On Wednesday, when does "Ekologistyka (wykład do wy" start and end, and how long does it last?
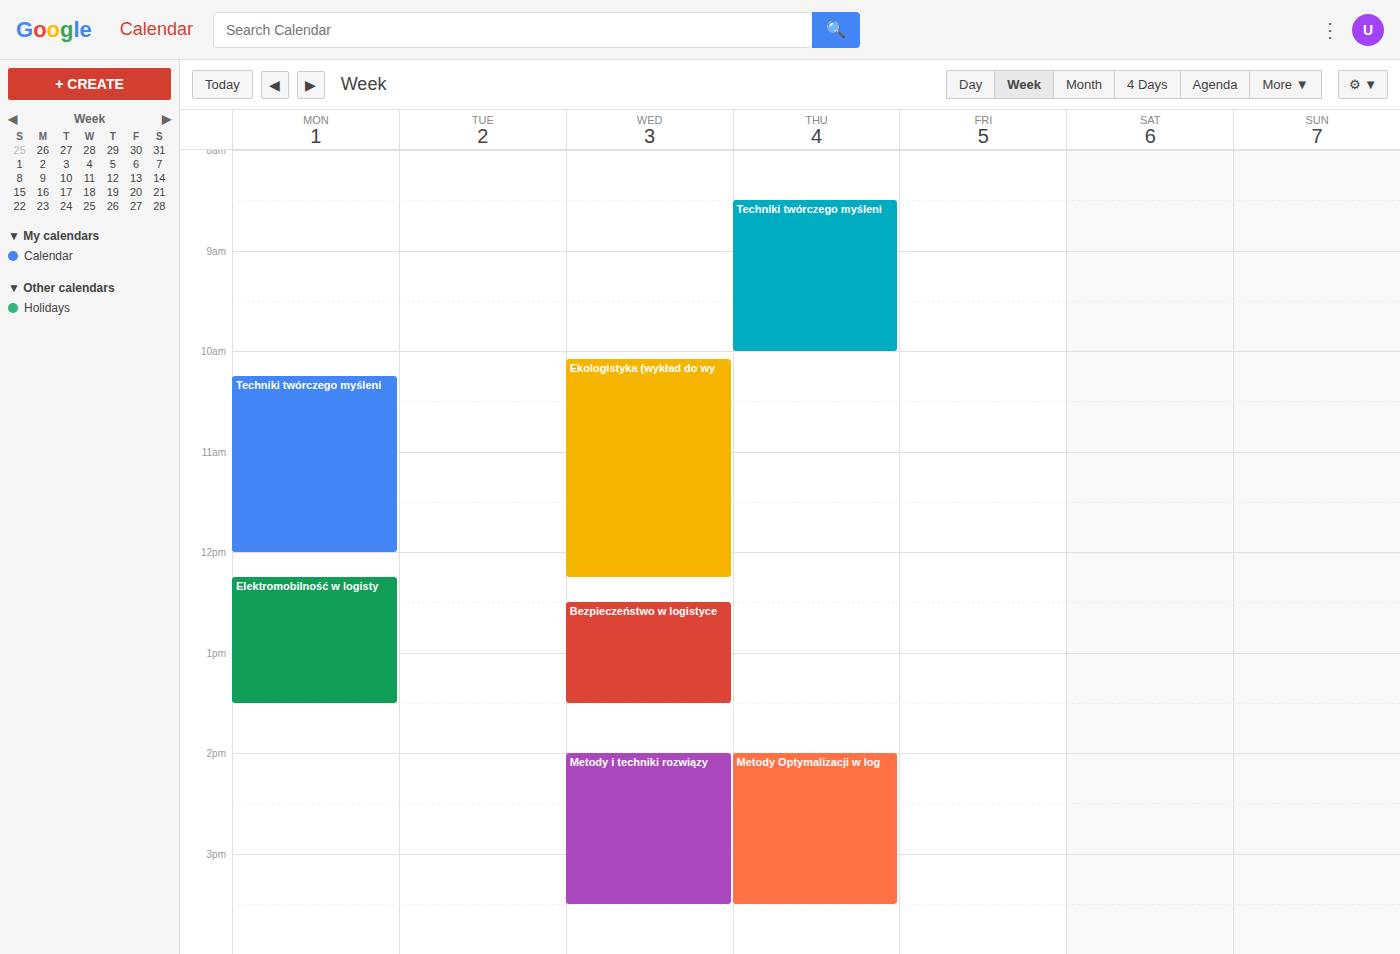
10:05 to 12:15, 2 hours 10 minutes